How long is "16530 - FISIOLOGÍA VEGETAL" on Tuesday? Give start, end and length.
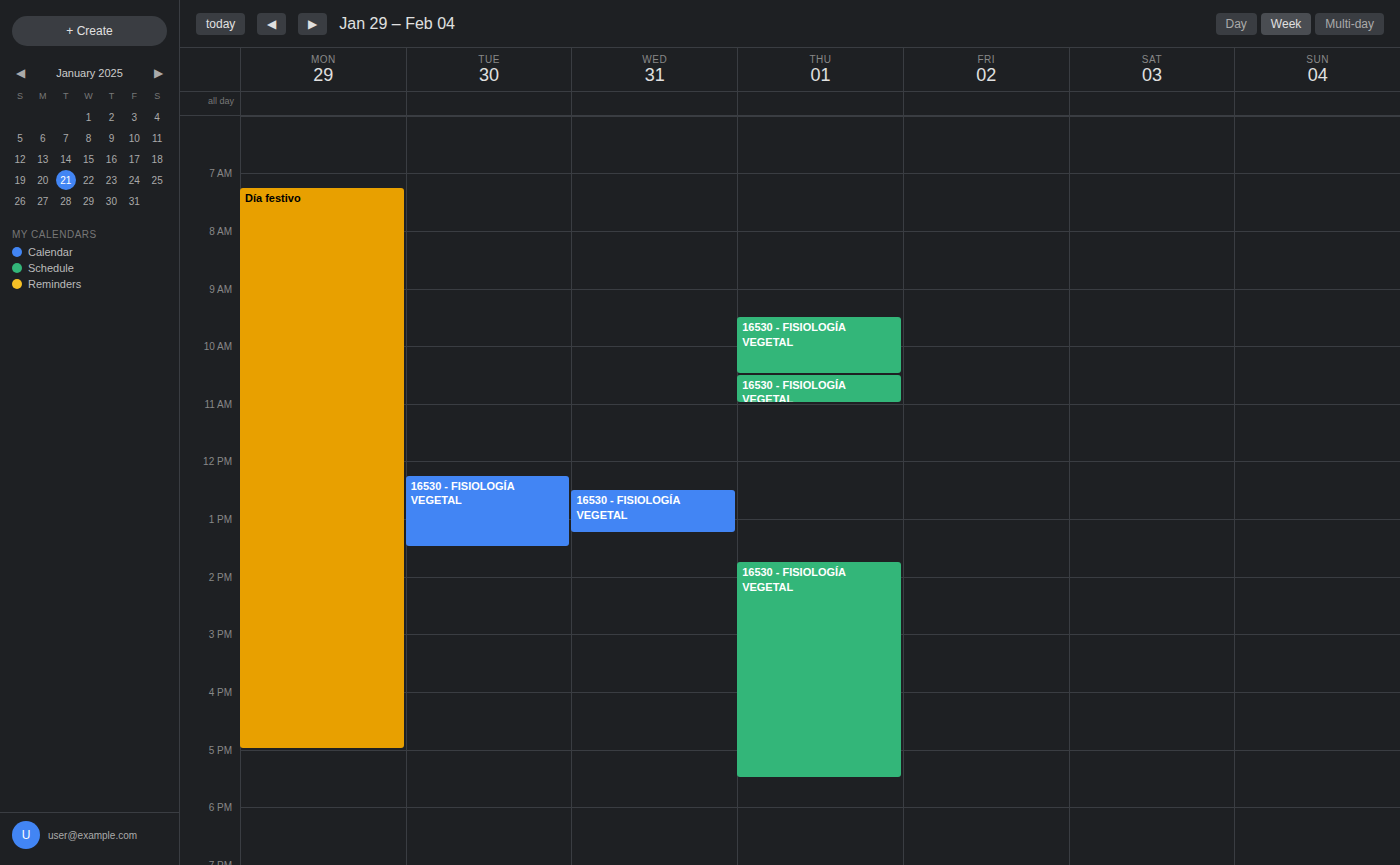
12:15 PM to 1:30 PM, 1 hour 15 minutes